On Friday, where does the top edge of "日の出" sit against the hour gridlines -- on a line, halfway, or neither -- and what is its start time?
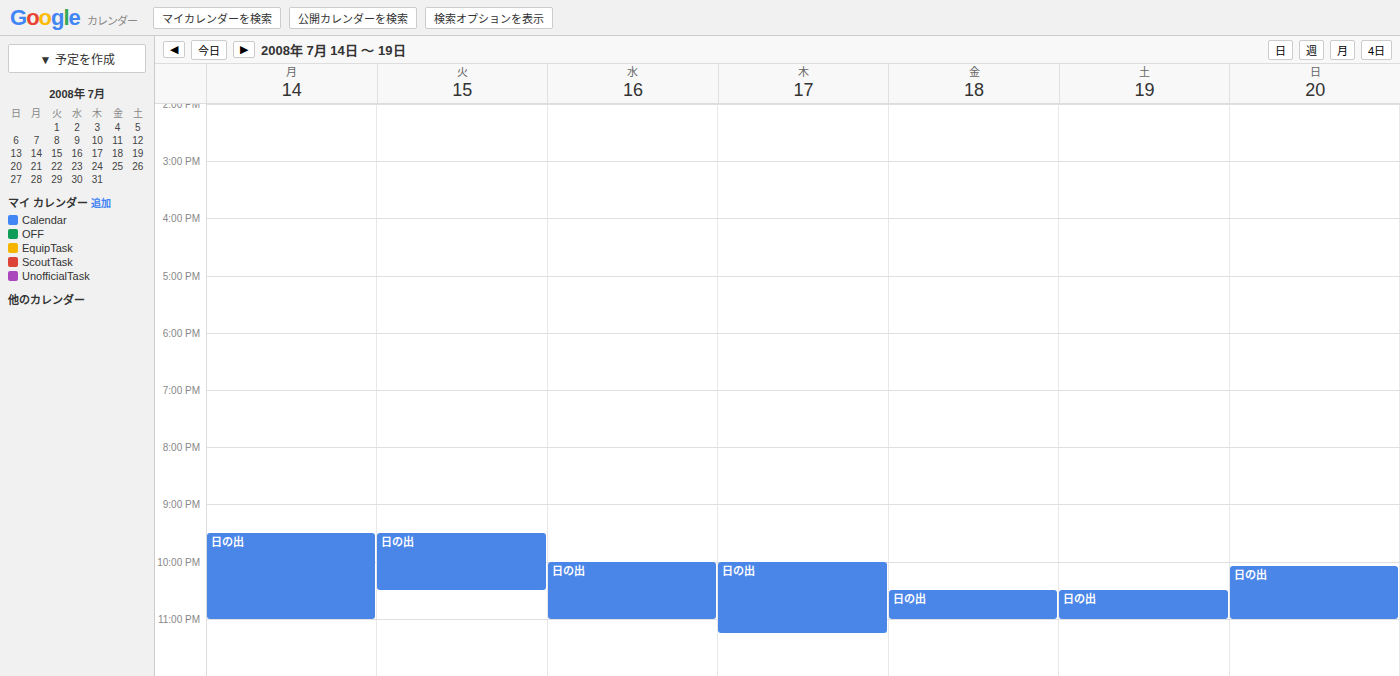
10:30 PM -- halfway between the 10 PM and 11 PM lines.